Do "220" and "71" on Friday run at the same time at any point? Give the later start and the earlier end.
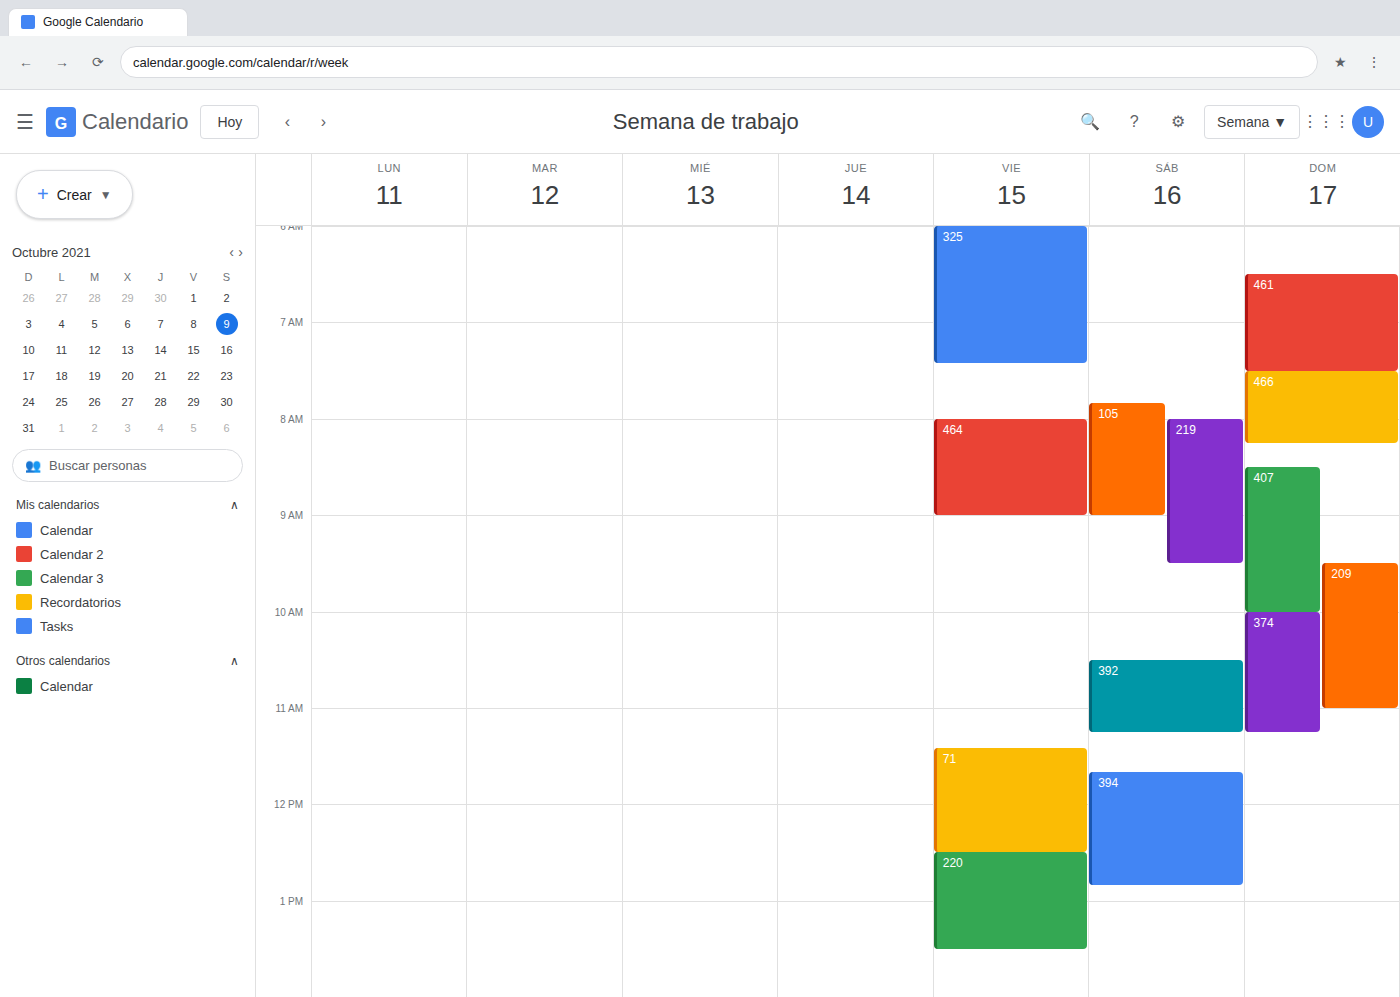
"71" ends at 12:30 PM, exactly when "220" starts -- they touch but do not overlap.